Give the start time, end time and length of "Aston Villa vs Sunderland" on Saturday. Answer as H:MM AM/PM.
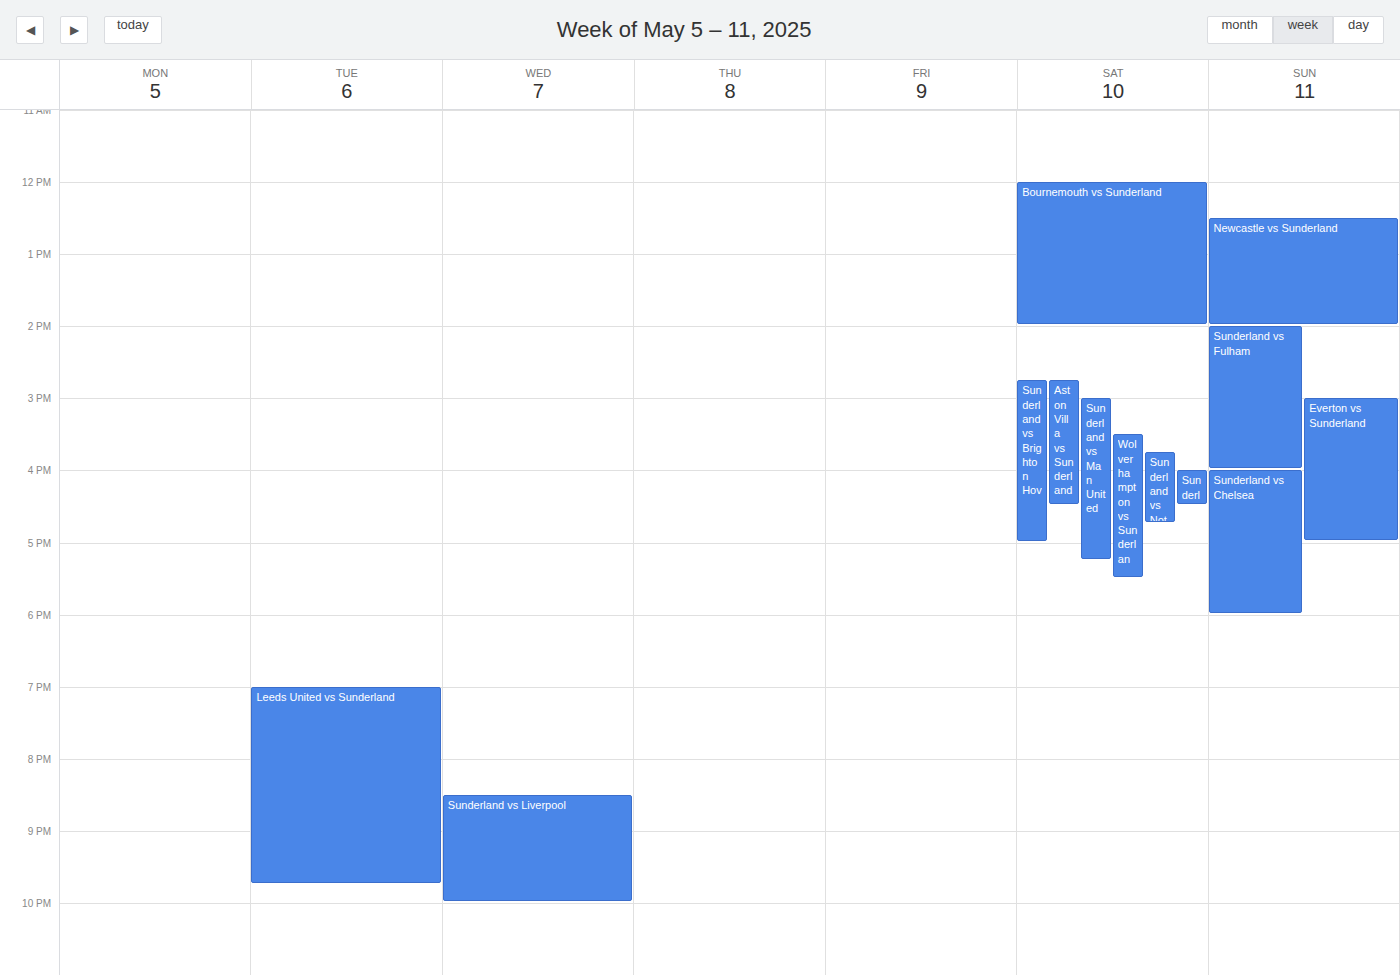
2:45 PM to 4:30 PM, 1 hour 45 minutes